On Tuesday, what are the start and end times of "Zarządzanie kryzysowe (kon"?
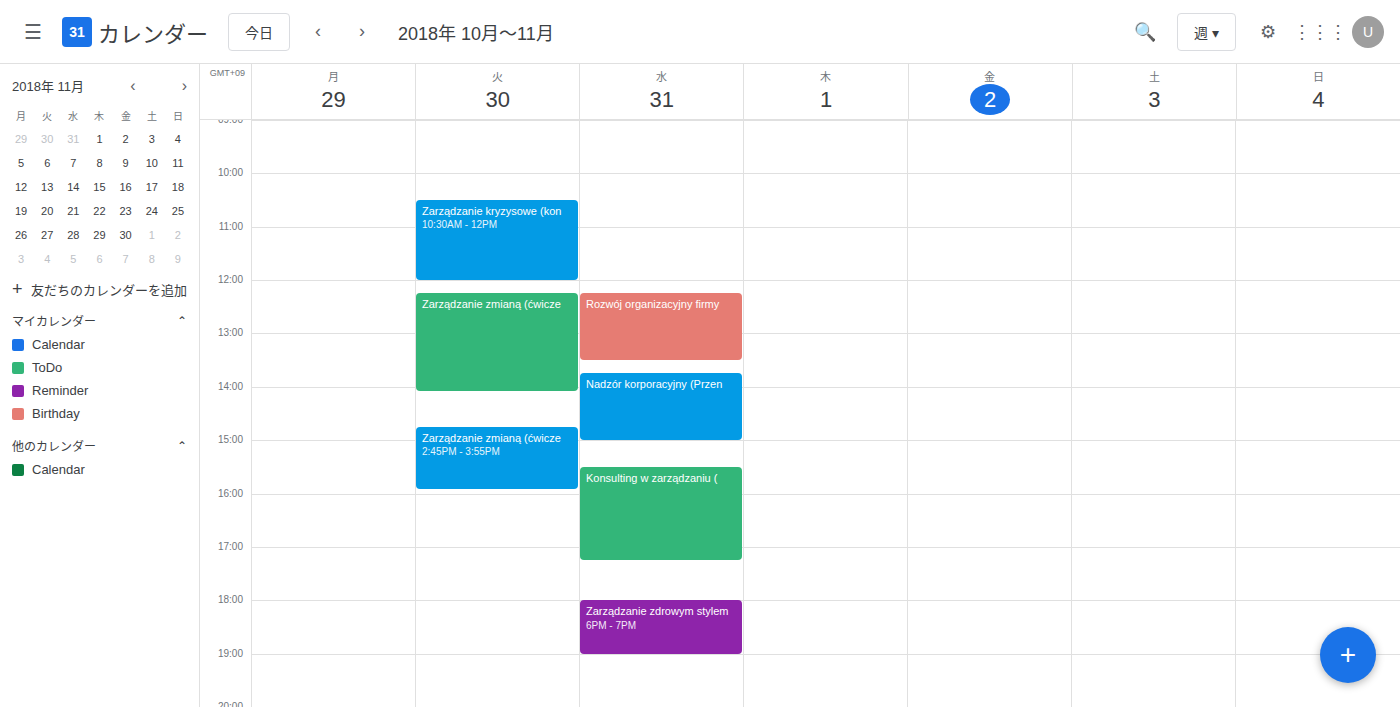
10:30 to 12:00